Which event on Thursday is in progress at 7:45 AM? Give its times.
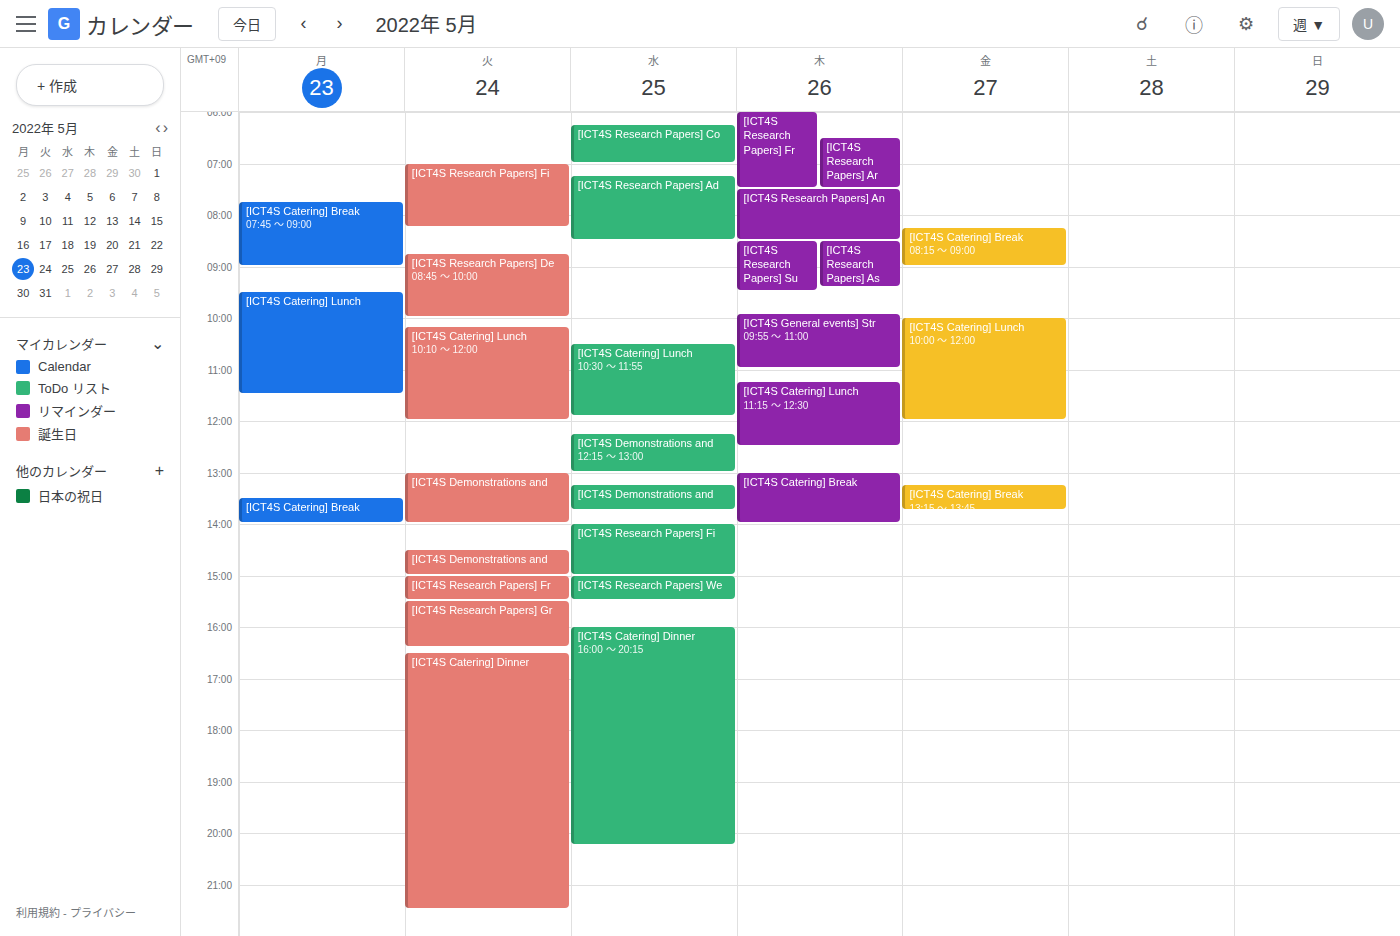
"[ICT4S Research Papers] An", 7:30 AM to 8:30 AM